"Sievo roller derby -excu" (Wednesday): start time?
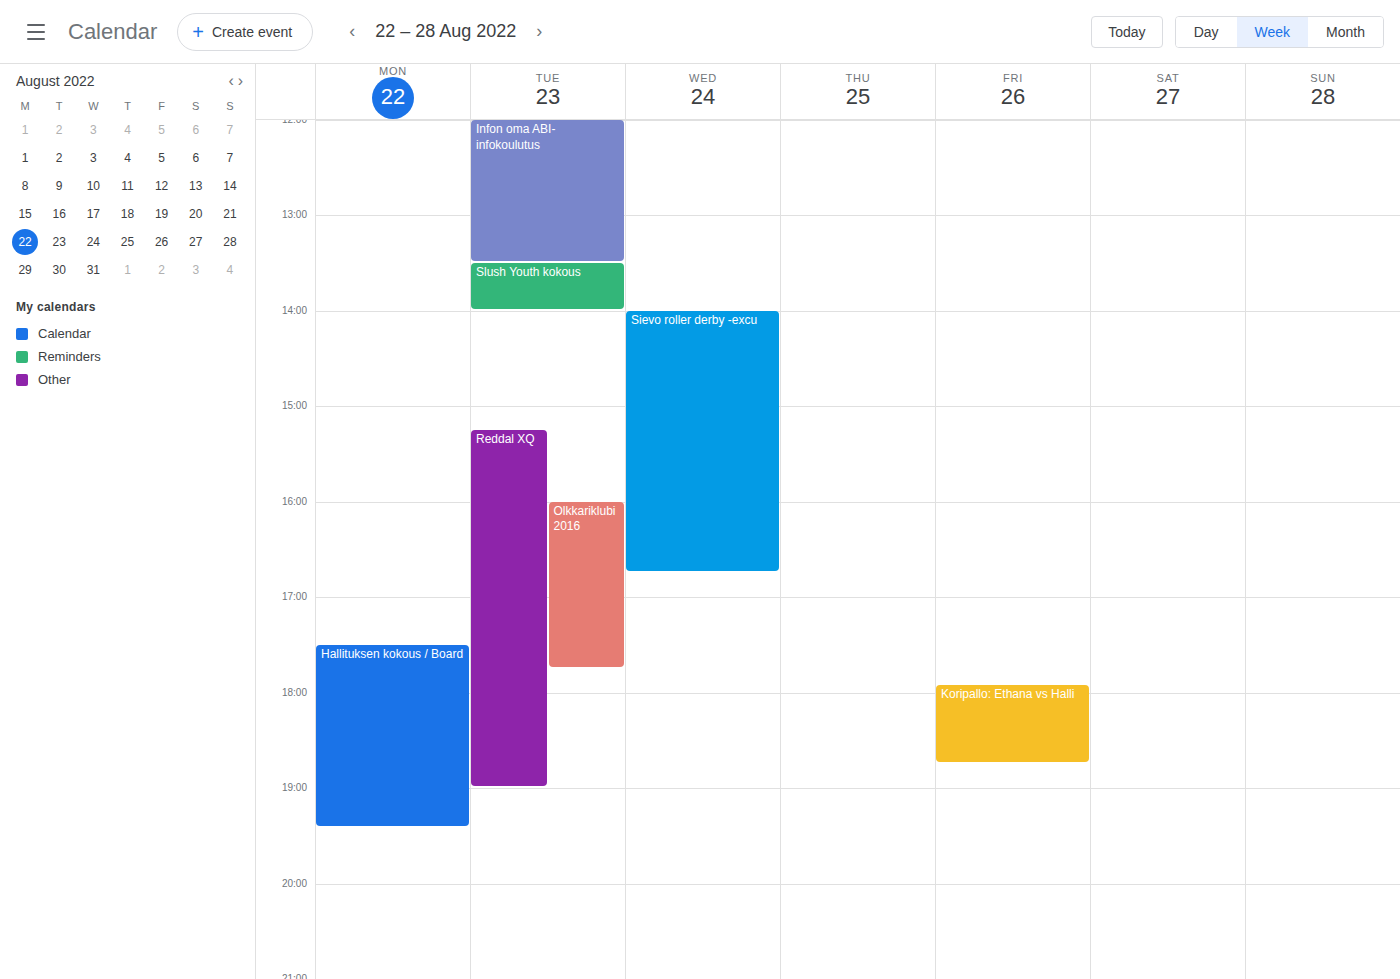
2:00 PM